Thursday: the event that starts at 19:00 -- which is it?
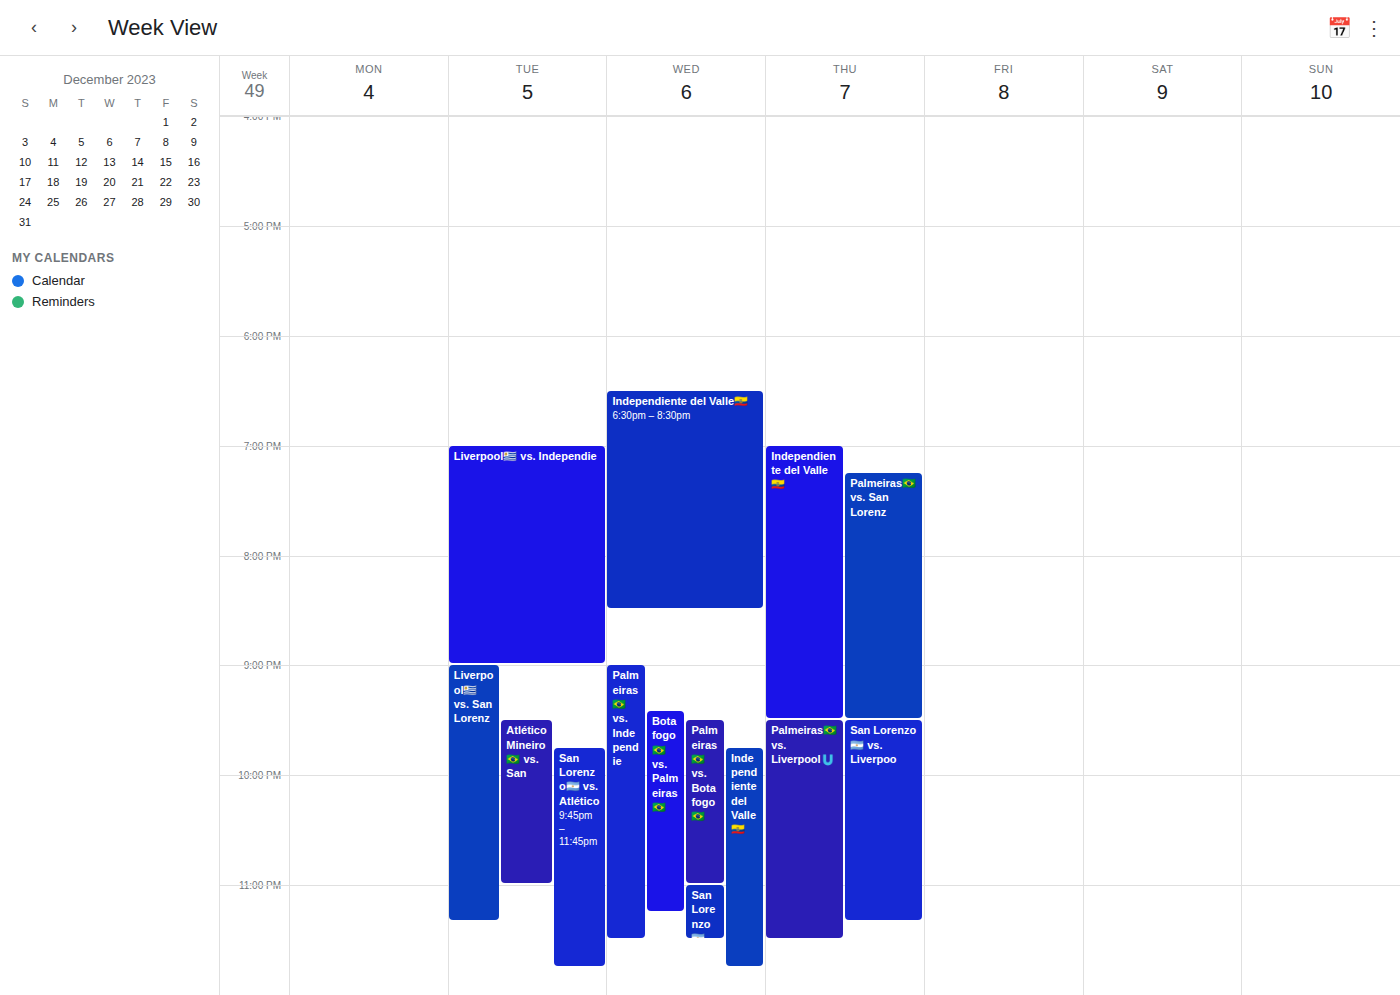
"Independiente del Valle🇪🇨"